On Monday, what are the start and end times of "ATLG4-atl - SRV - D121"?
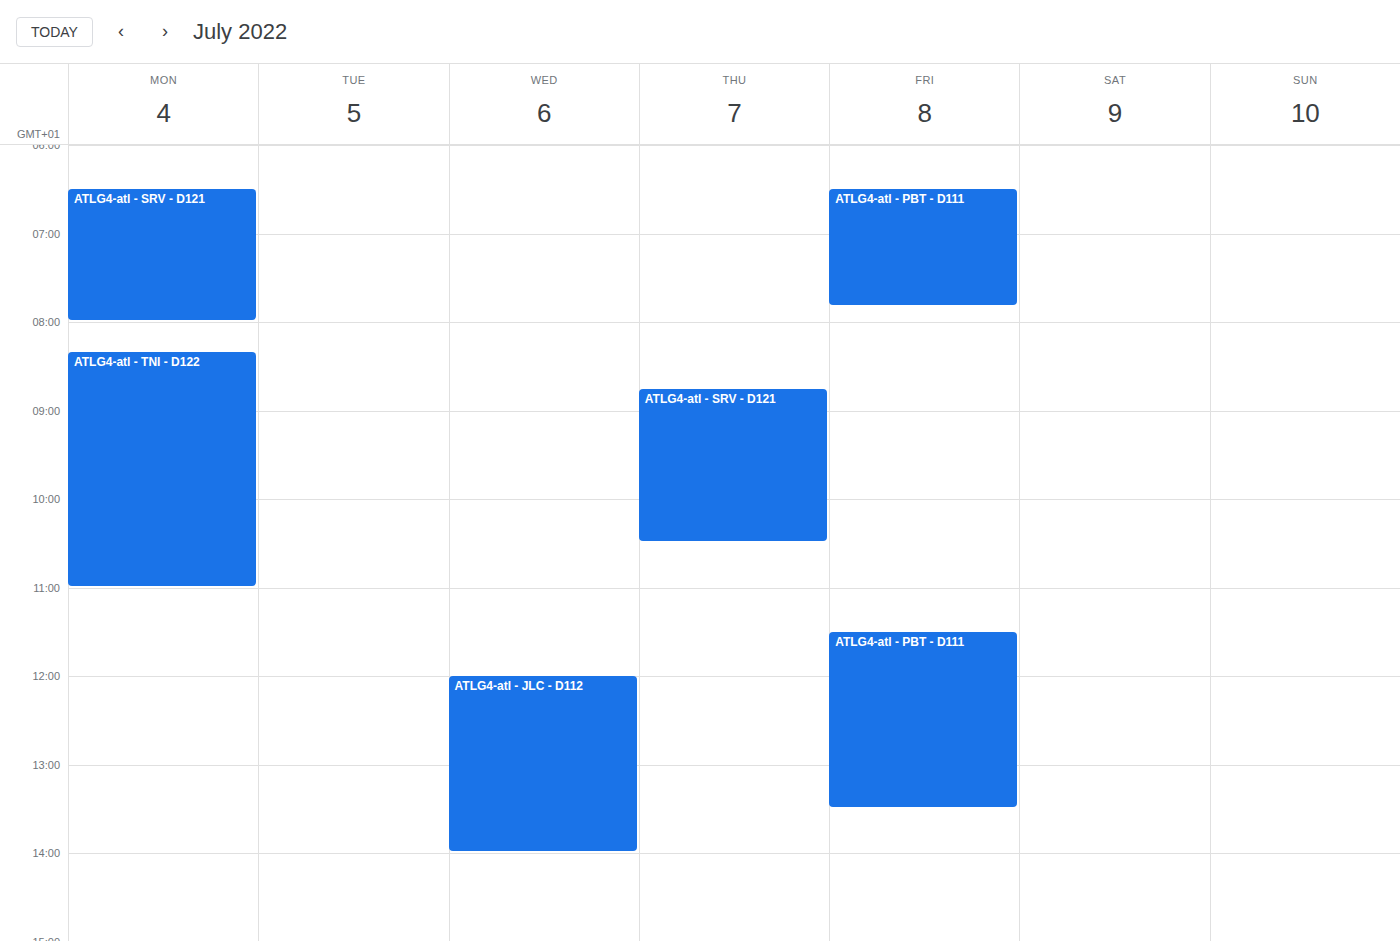
6:30 AM to 8:00 AM